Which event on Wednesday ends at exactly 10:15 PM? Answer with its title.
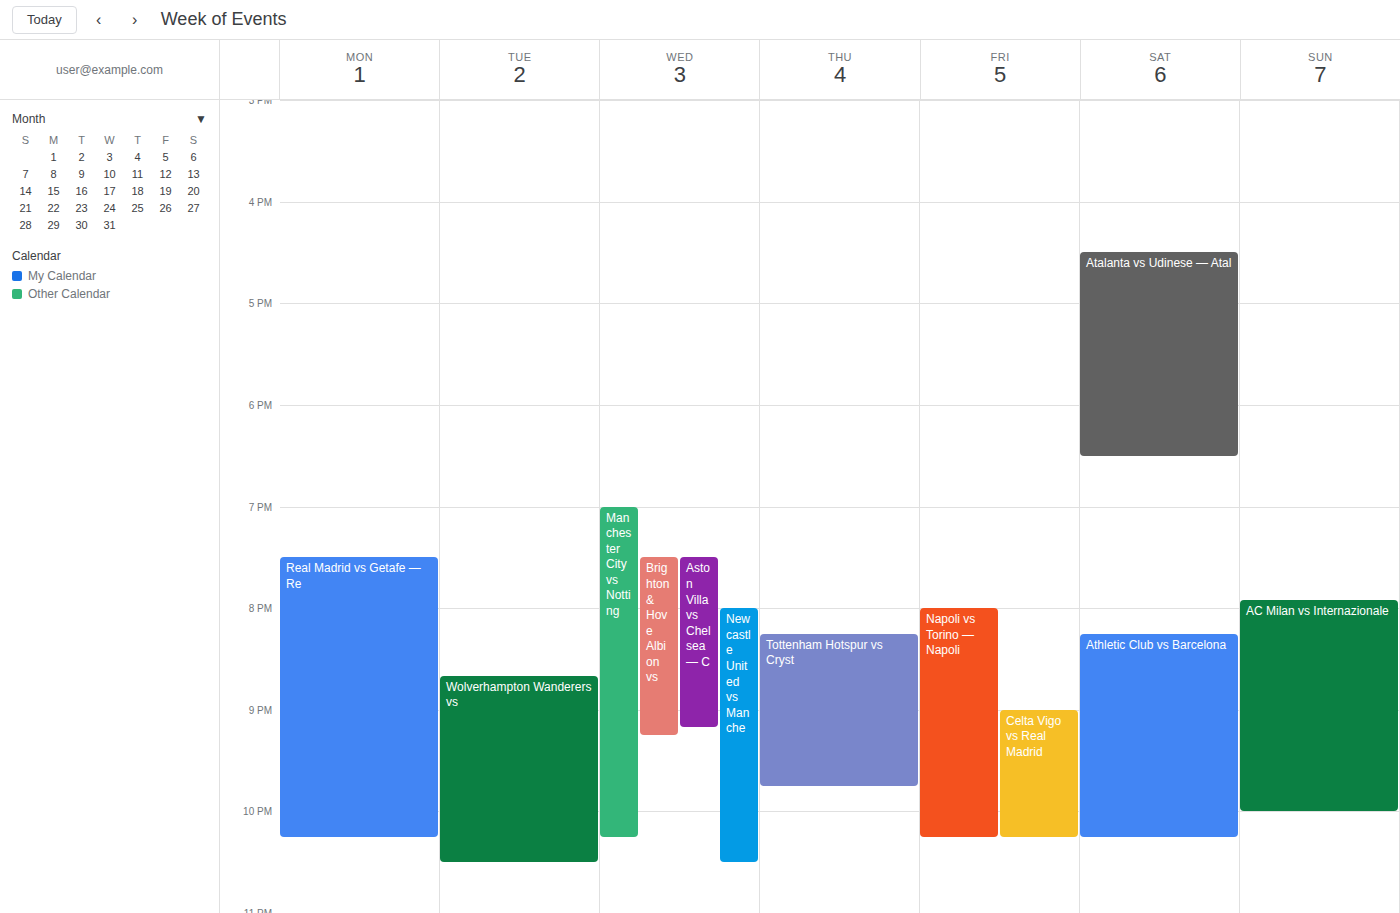
"Manchester City vs Notting"